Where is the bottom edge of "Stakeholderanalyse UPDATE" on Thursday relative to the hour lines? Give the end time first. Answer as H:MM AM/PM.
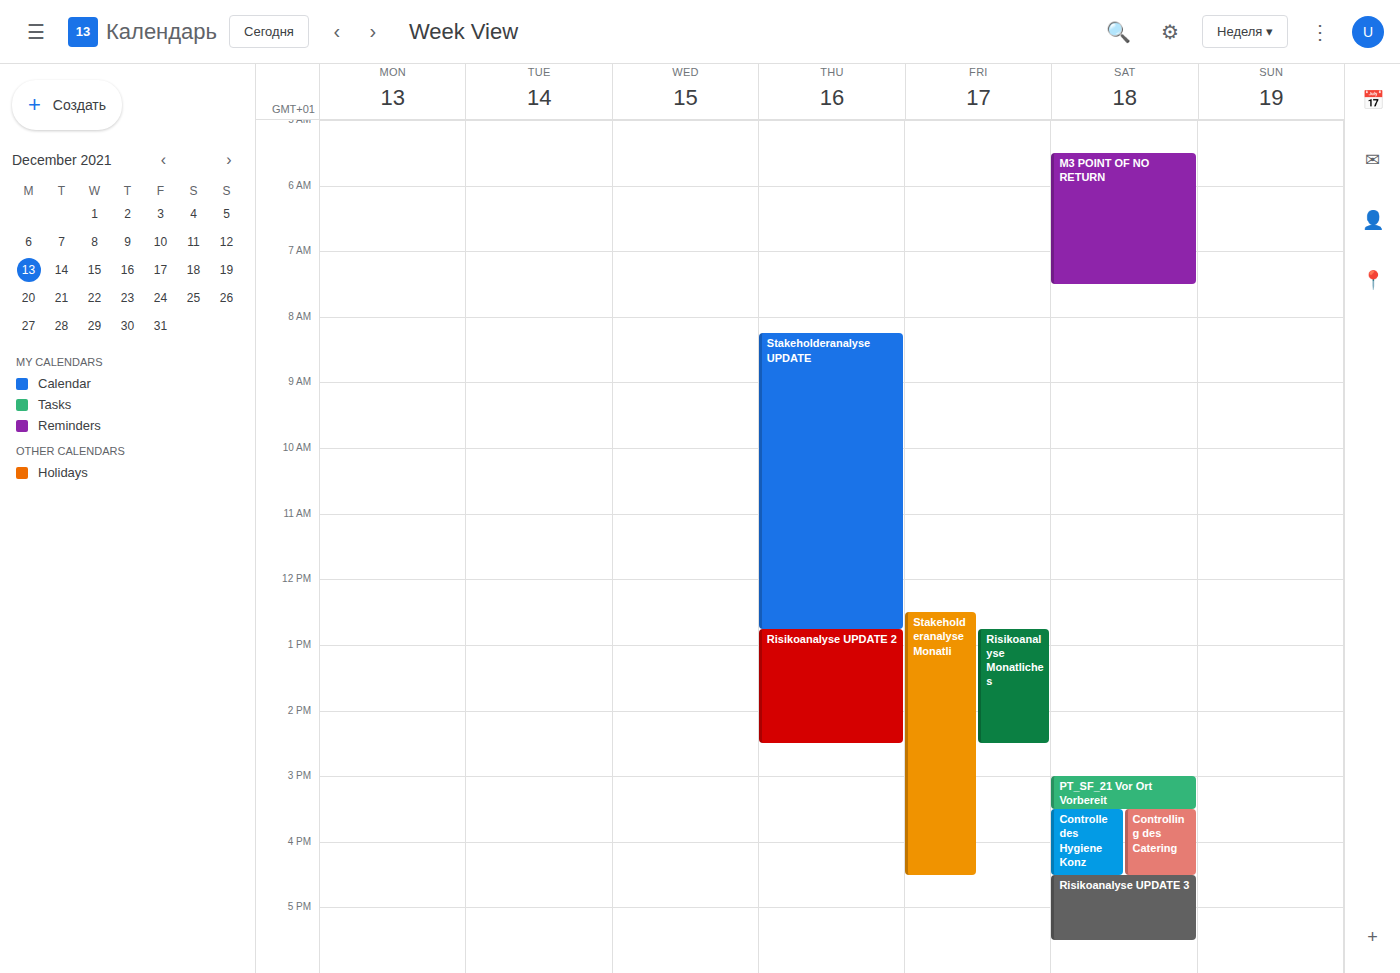
12:45 PM -- neither: three quarters of the way from the 12 PM line to the 1 PM line.